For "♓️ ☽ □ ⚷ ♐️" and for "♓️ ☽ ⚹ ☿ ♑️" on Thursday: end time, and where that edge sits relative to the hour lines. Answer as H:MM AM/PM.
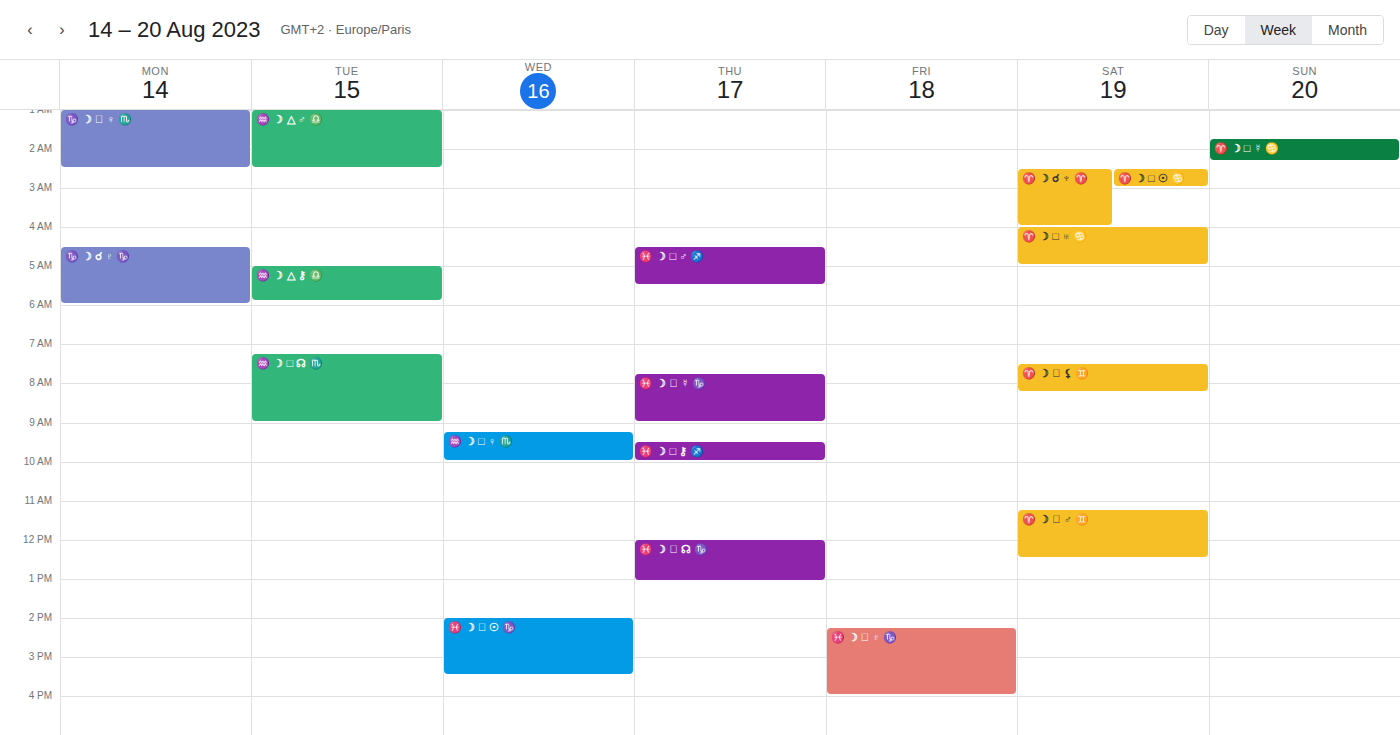
"♓️ ☽ □ ⚷ ♐️": 10:00 AM, exactly on the 10 AM line. "♓️ ☽ ⚹ ☿ ♑️": 9:00 AM, exactly on the 9 AM line.